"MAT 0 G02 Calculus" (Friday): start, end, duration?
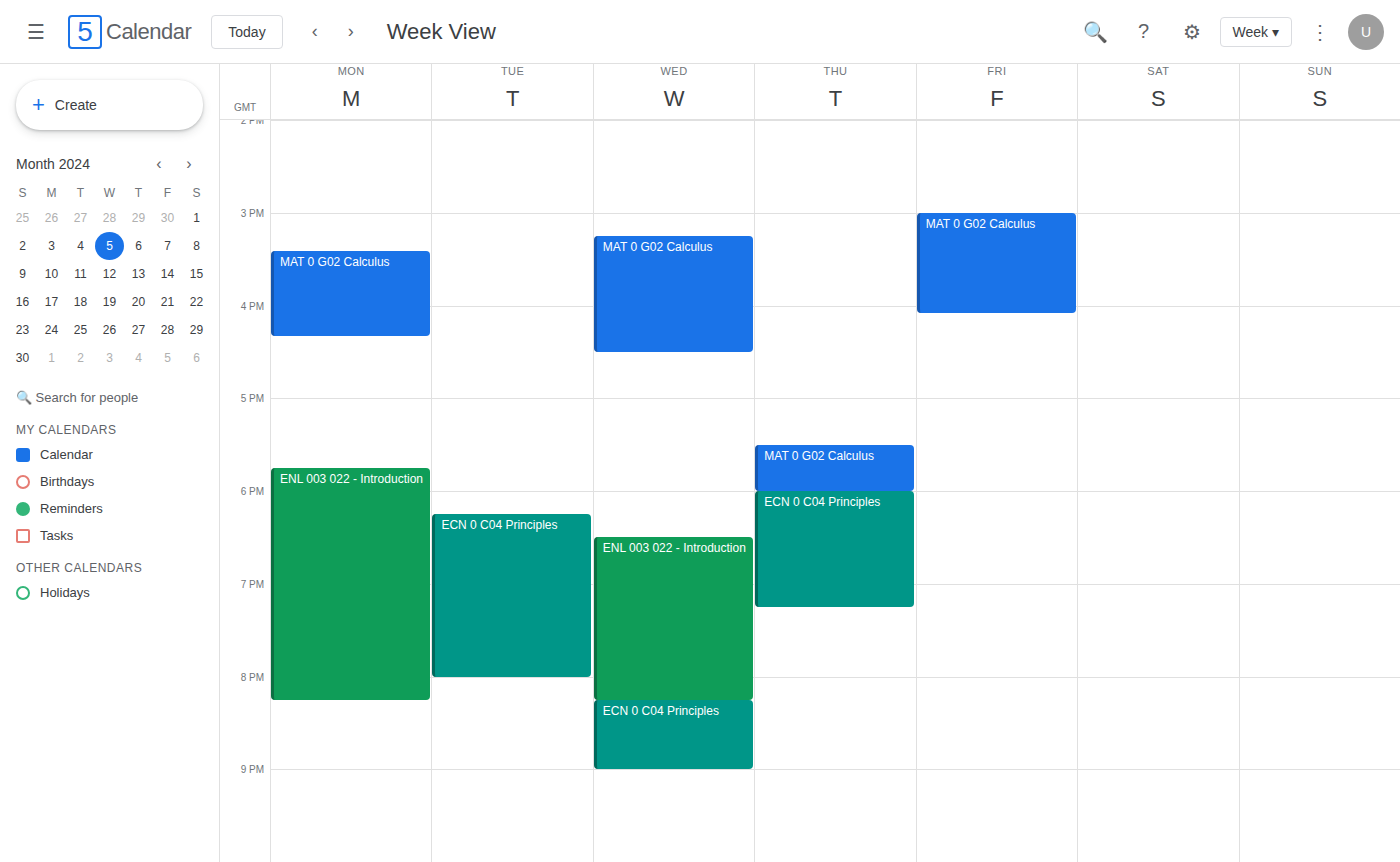
3:00 PM to 4:05 PM, 1 hour 5 minutes